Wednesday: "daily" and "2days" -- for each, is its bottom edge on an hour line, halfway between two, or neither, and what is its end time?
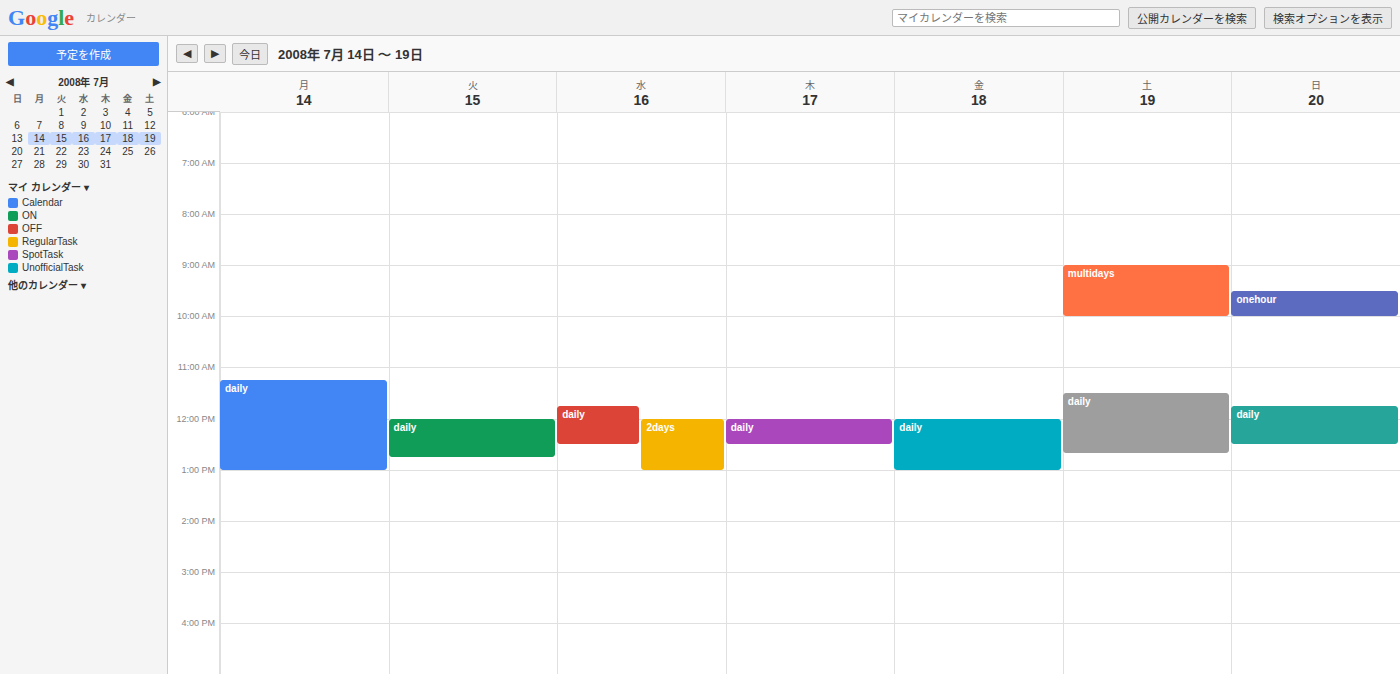
"daily": 12:30, halfway between the 12:00 and 13:00 lines. "2days": 13:00, exactly on the 13:00 line.